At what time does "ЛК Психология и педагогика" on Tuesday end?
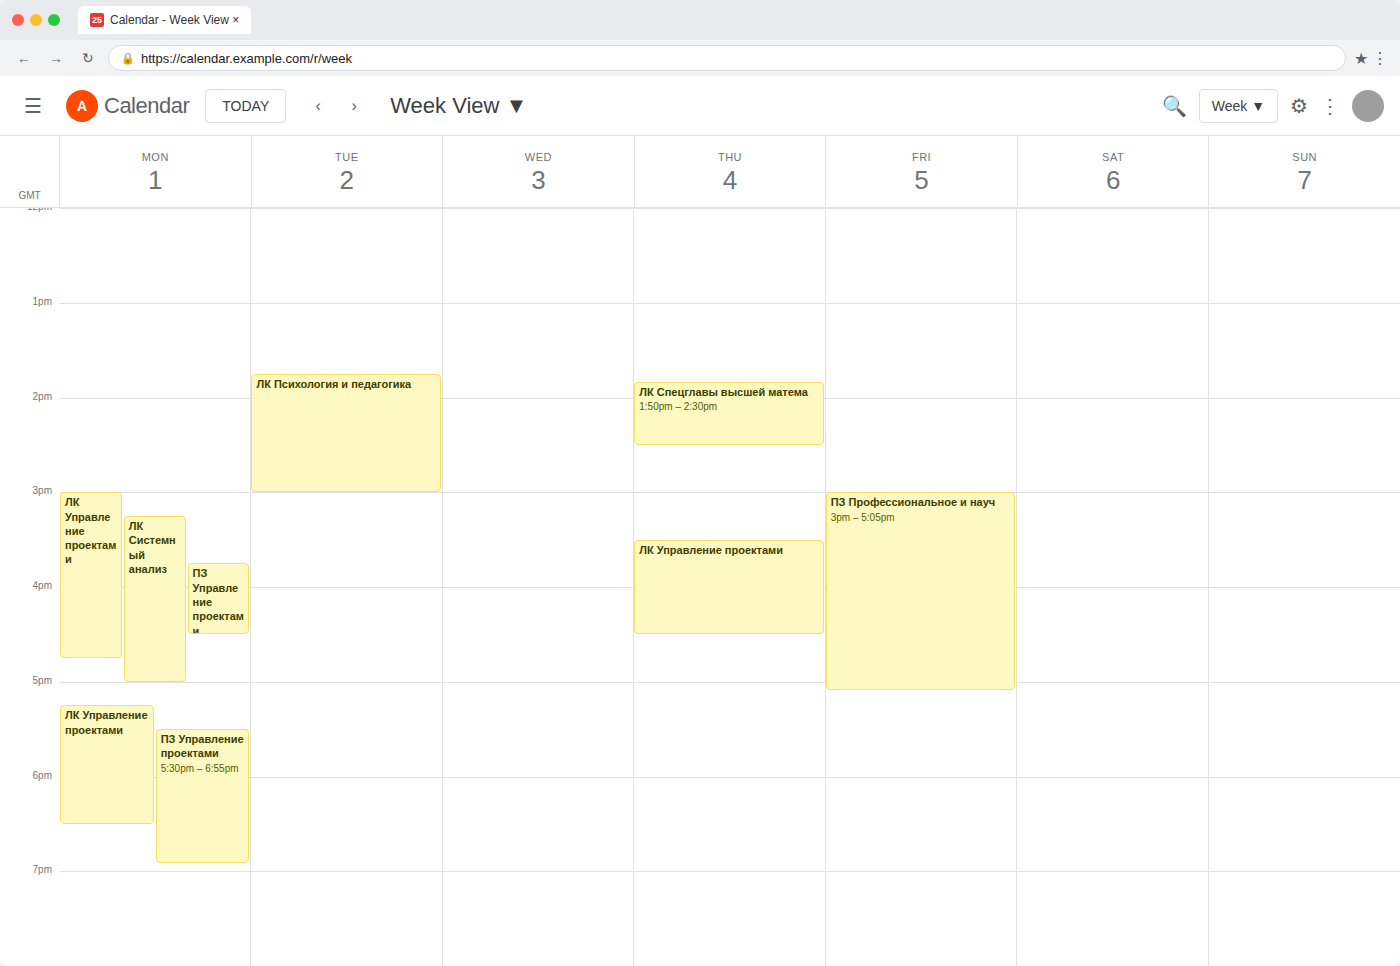
3:00 PM